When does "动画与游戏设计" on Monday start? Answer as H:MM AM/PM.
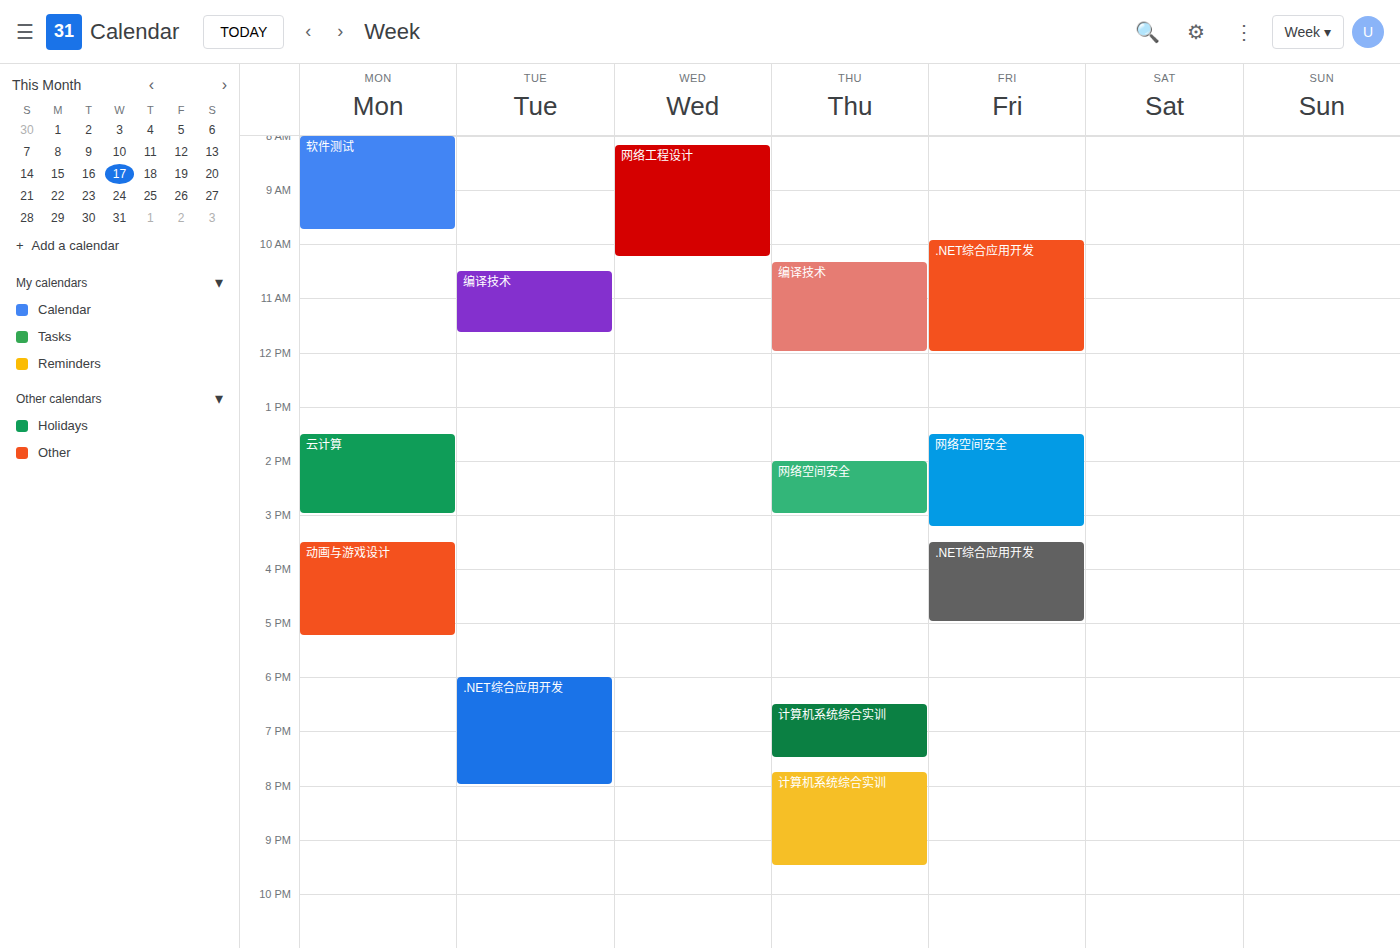
3:30 PM